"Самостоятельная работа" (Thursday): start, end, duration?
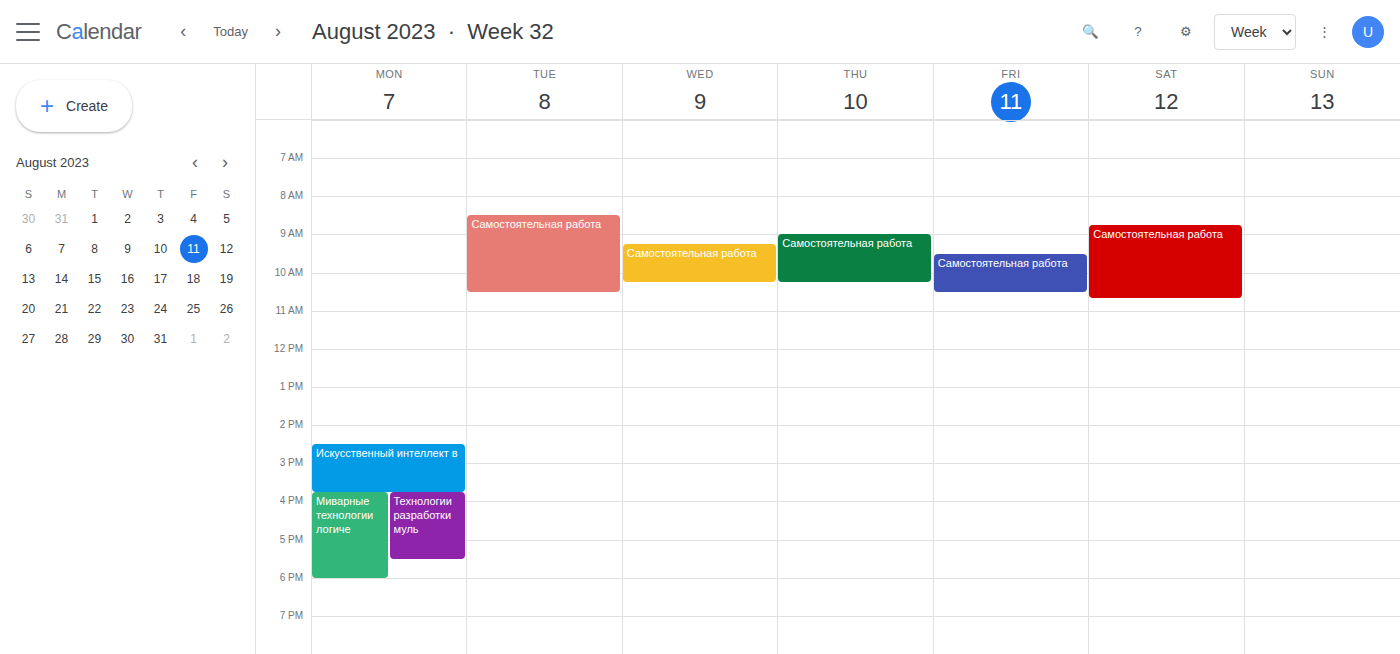
9:00 AM to 10:15 AM, 1 hour 15 minutes